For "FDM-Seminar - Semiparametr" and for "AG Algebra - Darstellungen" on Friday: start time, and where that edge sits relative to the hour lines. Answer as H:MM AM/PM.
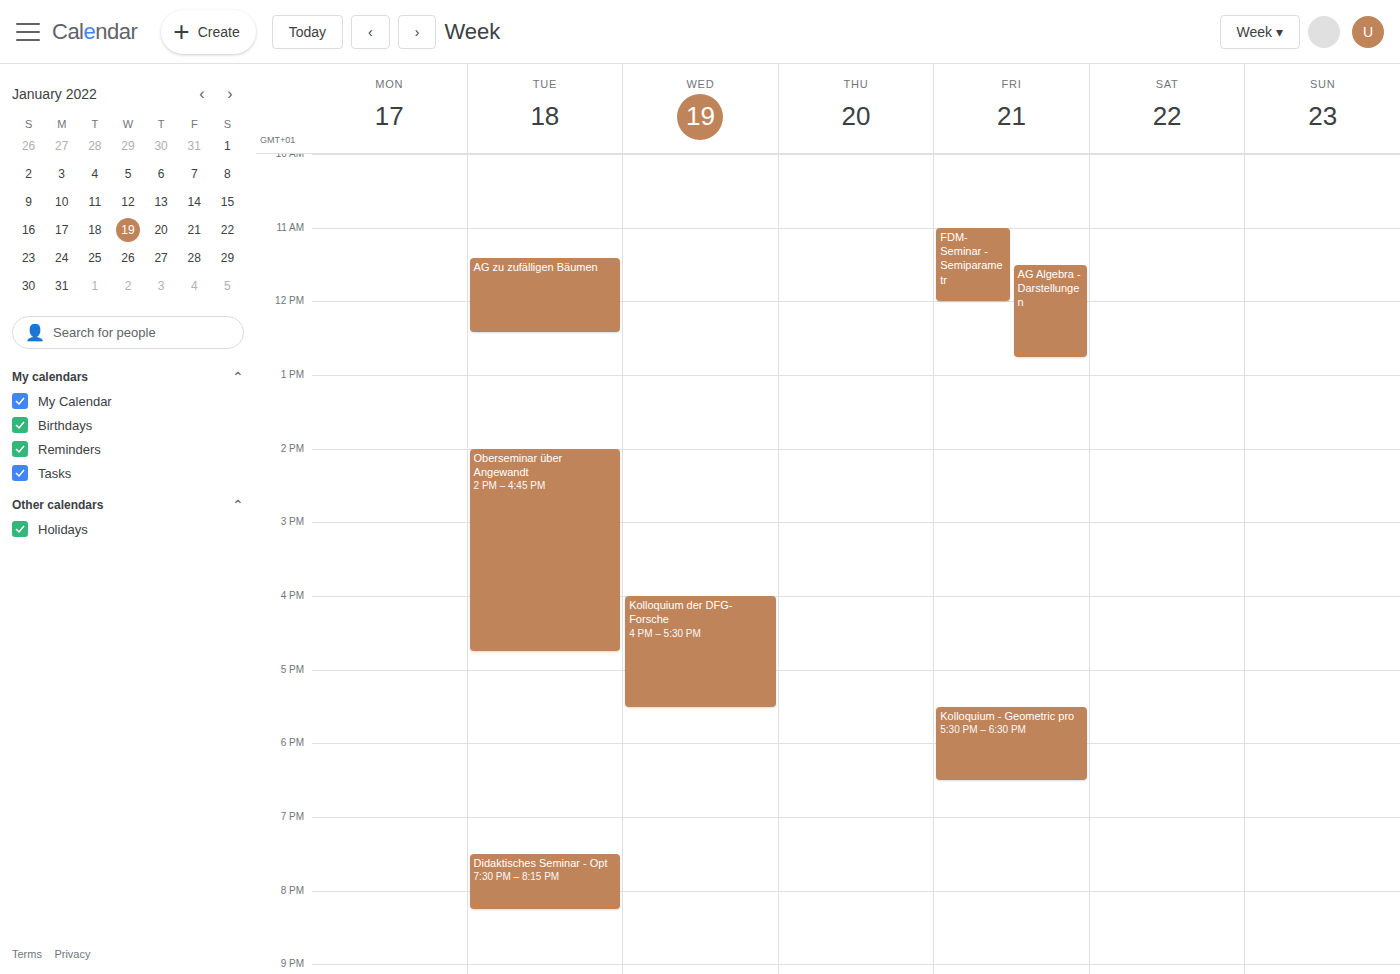
"FDM-Seminar - Semiparametr": 11:00 AM, exactly on the 11 AM line. "AG Algebra - Darstellungen": 11:30 AM, halfway between the 11 AM and 12 PM lines.